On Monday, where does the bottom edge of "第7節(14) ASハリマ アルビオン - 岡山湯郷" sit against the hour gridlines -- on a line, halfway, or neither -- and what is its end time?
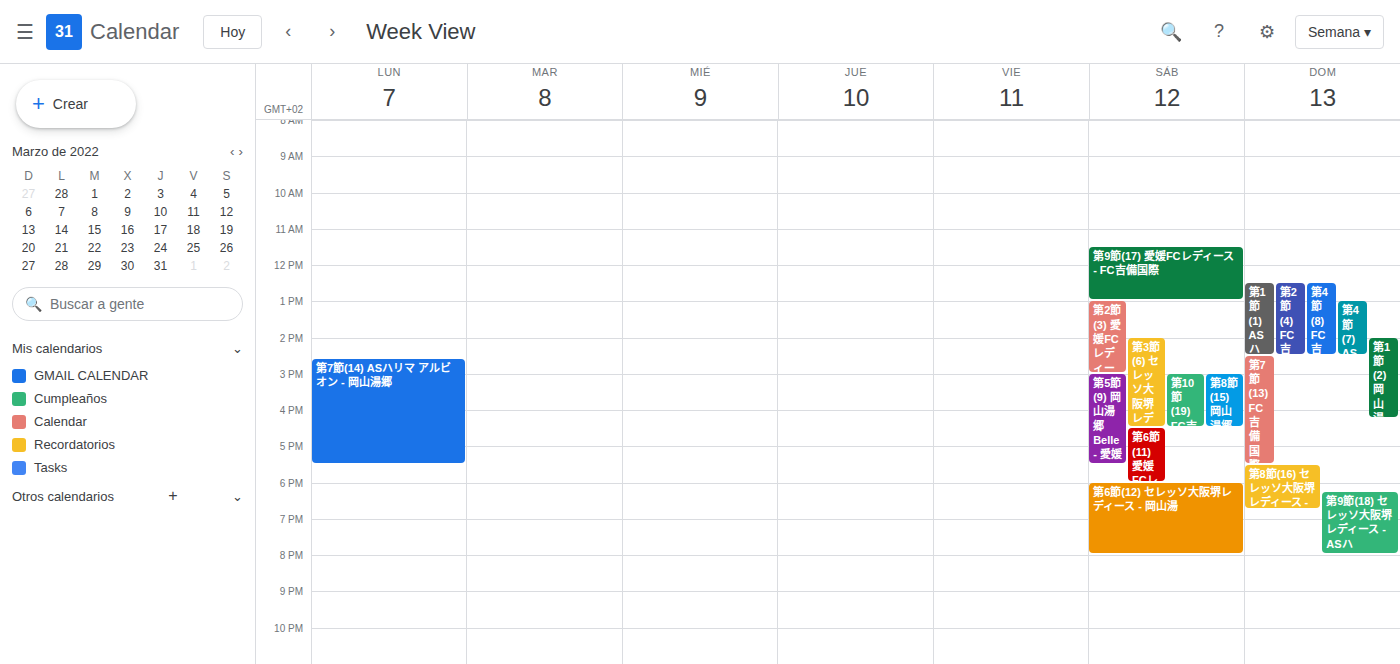
5:30 PM -- halfway between the 5 PM and 6 PM lines.